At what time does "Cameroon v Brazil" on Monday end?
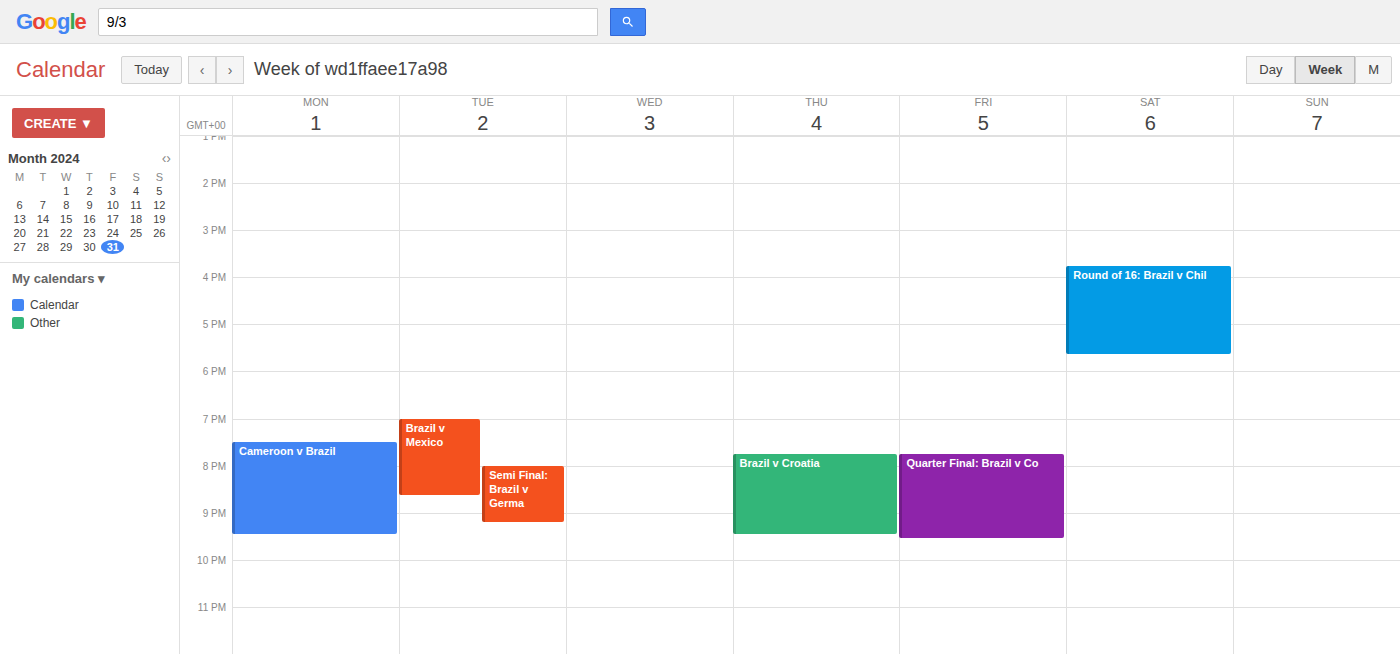
9:30 PM